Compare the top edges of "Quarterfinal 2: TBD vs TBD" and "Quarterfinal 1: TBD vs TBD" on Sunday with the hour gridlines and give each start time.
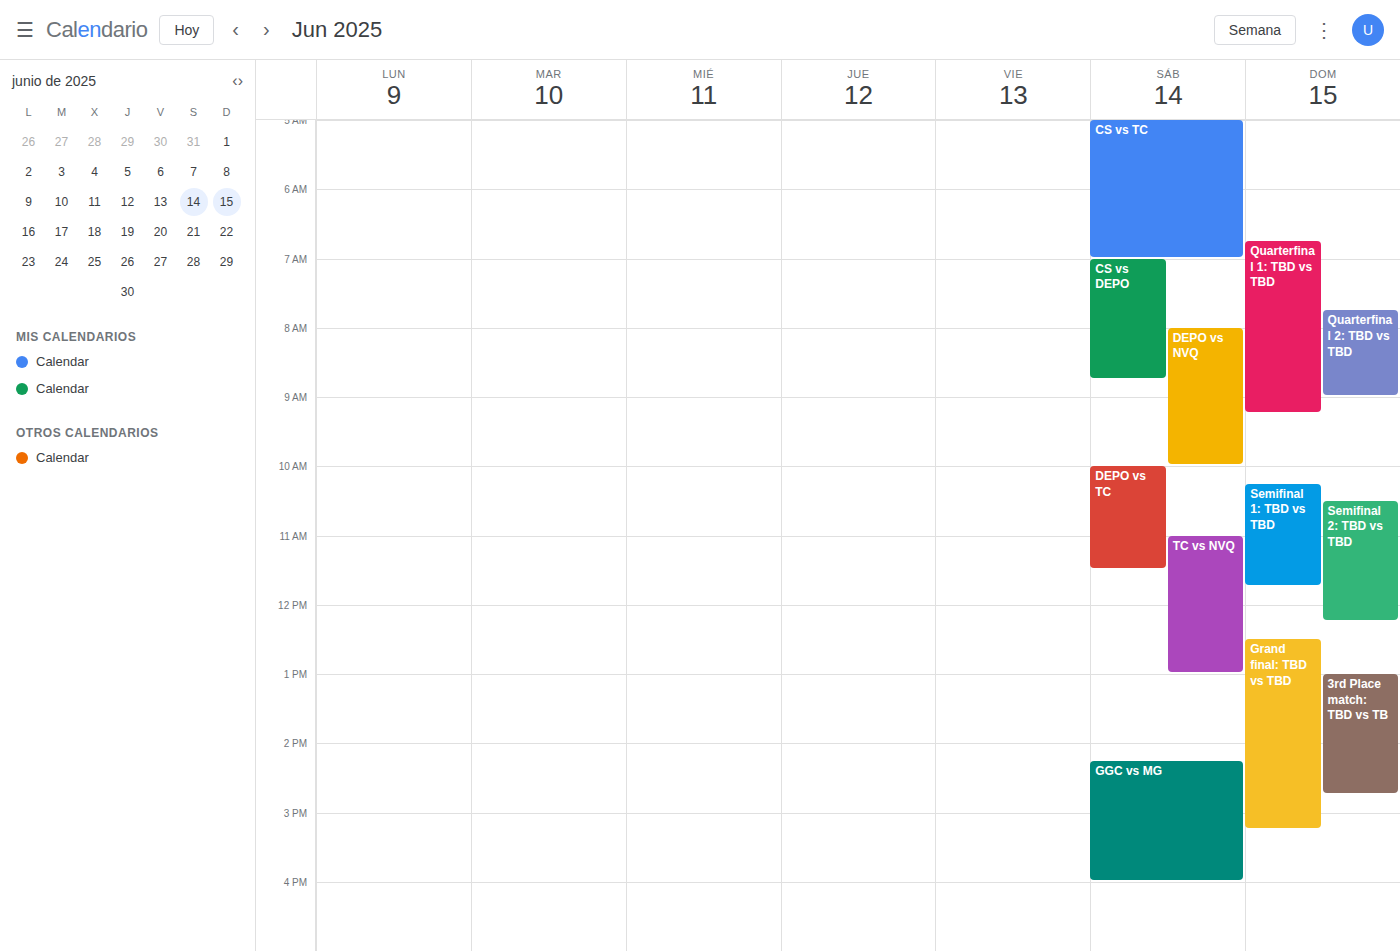
"Quarterfinal 2: TBD vs TBD": 07:45, neither: three quarters of the way from the 07:00 line to the 08:00 line. "Quarterfinal 1: TBD vs TBD": 06:45, neither: three quarters of the way from the 06:00 line to the 07:00 line.